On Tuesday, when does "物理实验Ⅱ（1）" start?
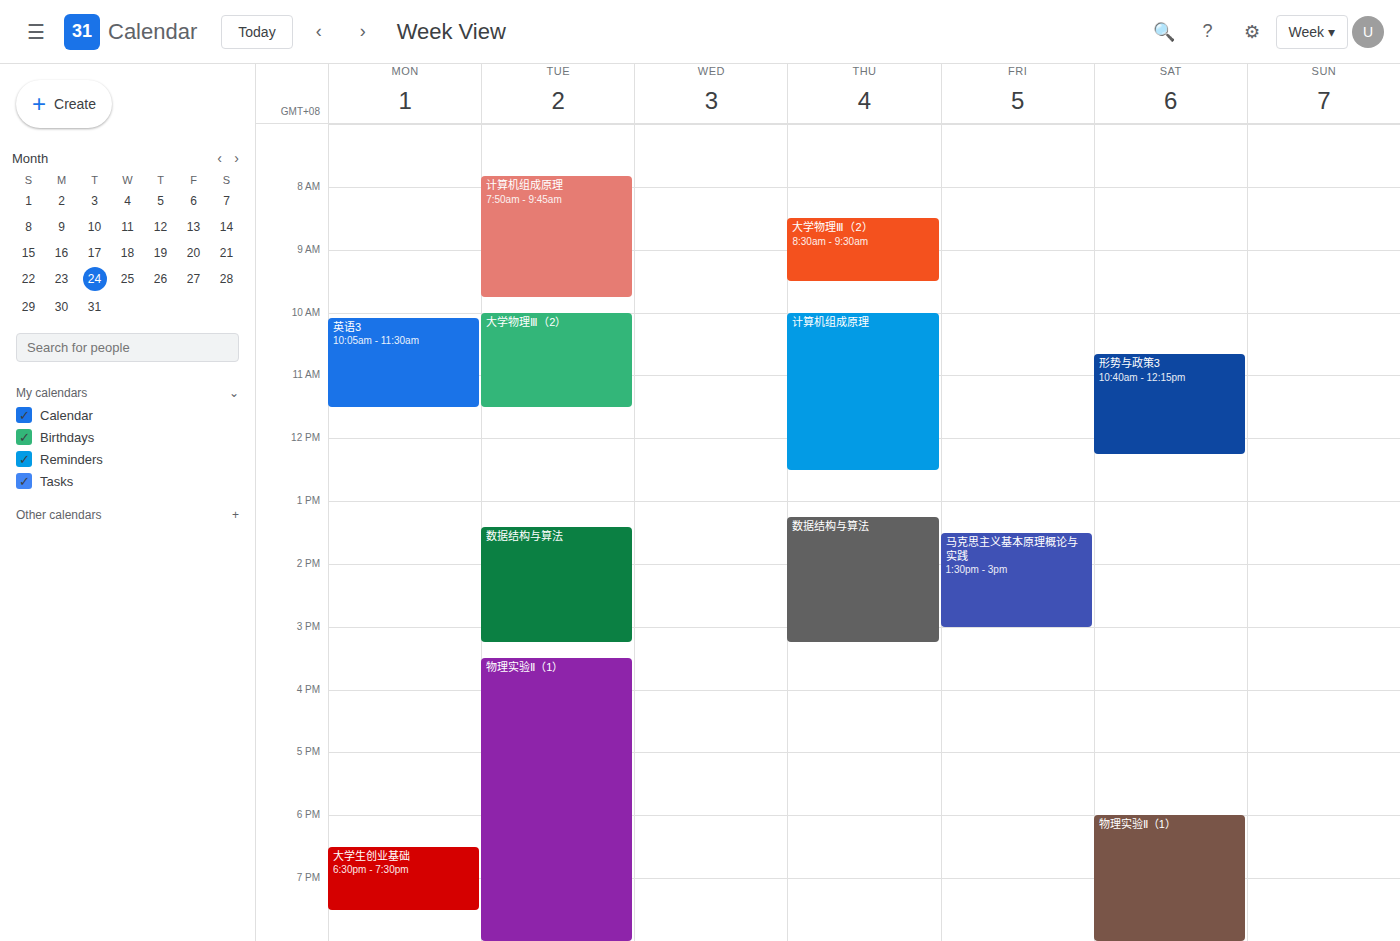
3:30 PM